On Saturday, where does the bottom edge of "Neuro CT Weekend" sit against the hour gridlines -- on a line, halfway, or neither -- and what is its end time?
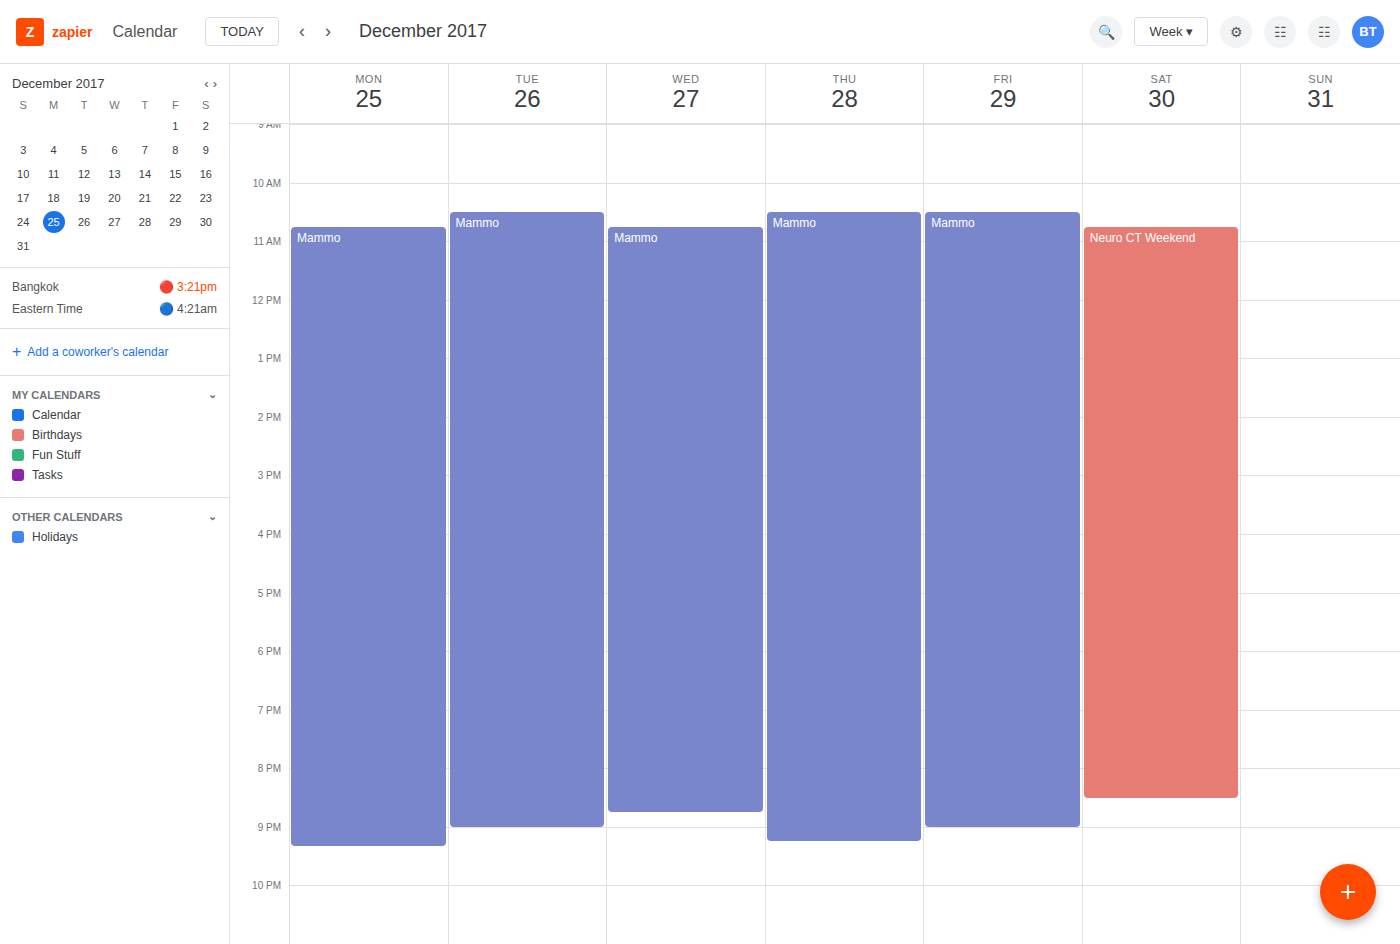
8:30 PM -- halfway between the 8 PM and 9 PM lines.